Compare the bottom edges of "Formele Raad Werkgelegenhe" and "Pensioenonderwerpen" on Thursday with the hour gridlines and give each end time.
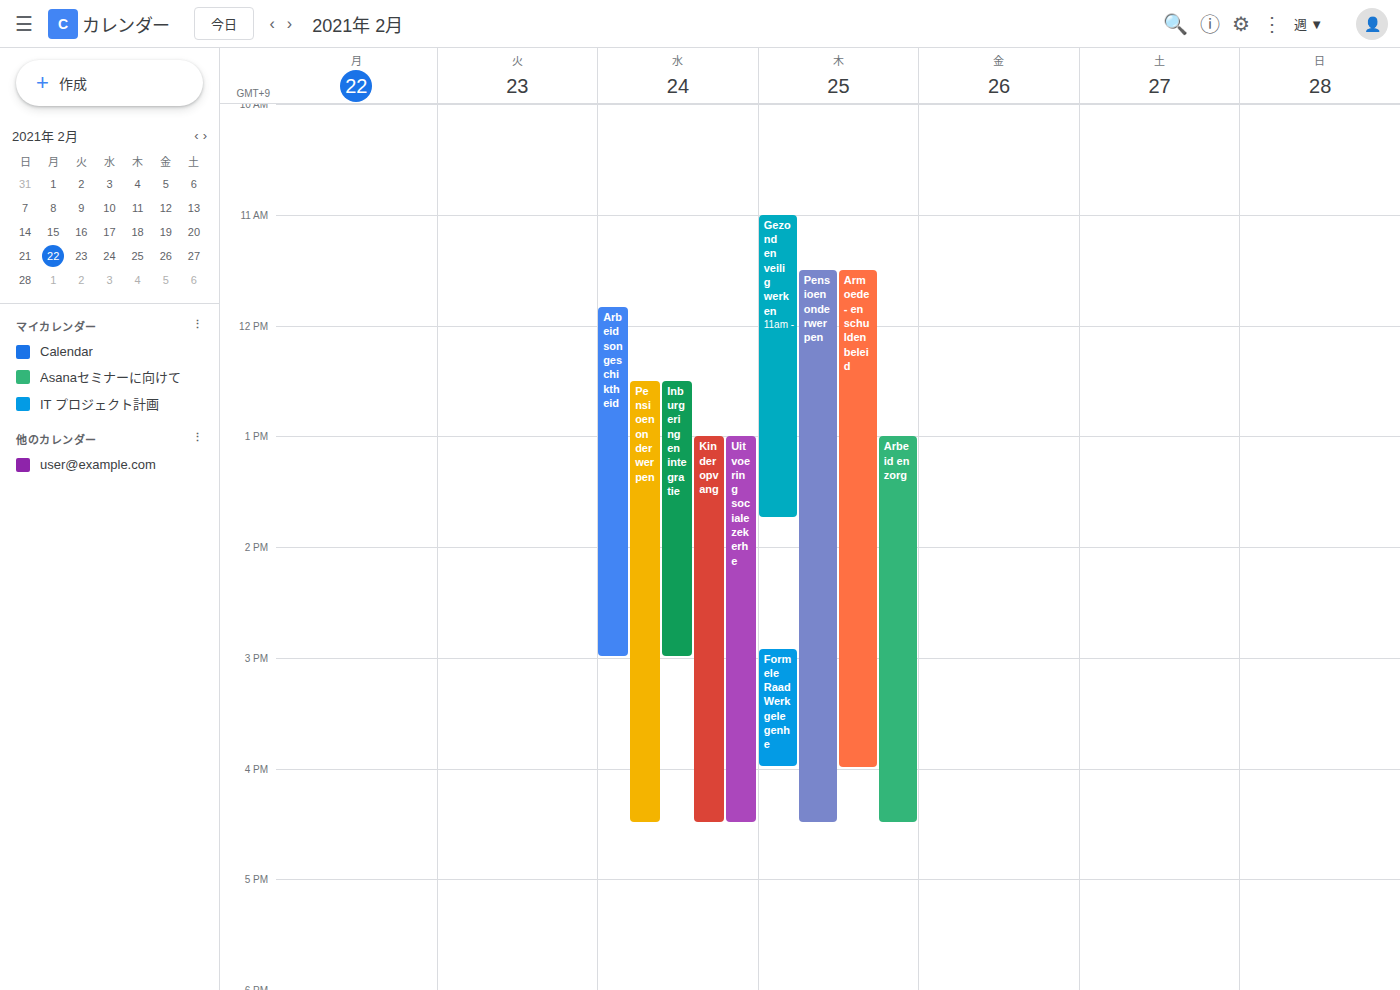
"Formele Raad Werkgelegenhe": 16:00, exactly on the 16:00 line. "Pensioenonderwerpen": 16:30, halfway between the 16:00 and 17:00 lines.